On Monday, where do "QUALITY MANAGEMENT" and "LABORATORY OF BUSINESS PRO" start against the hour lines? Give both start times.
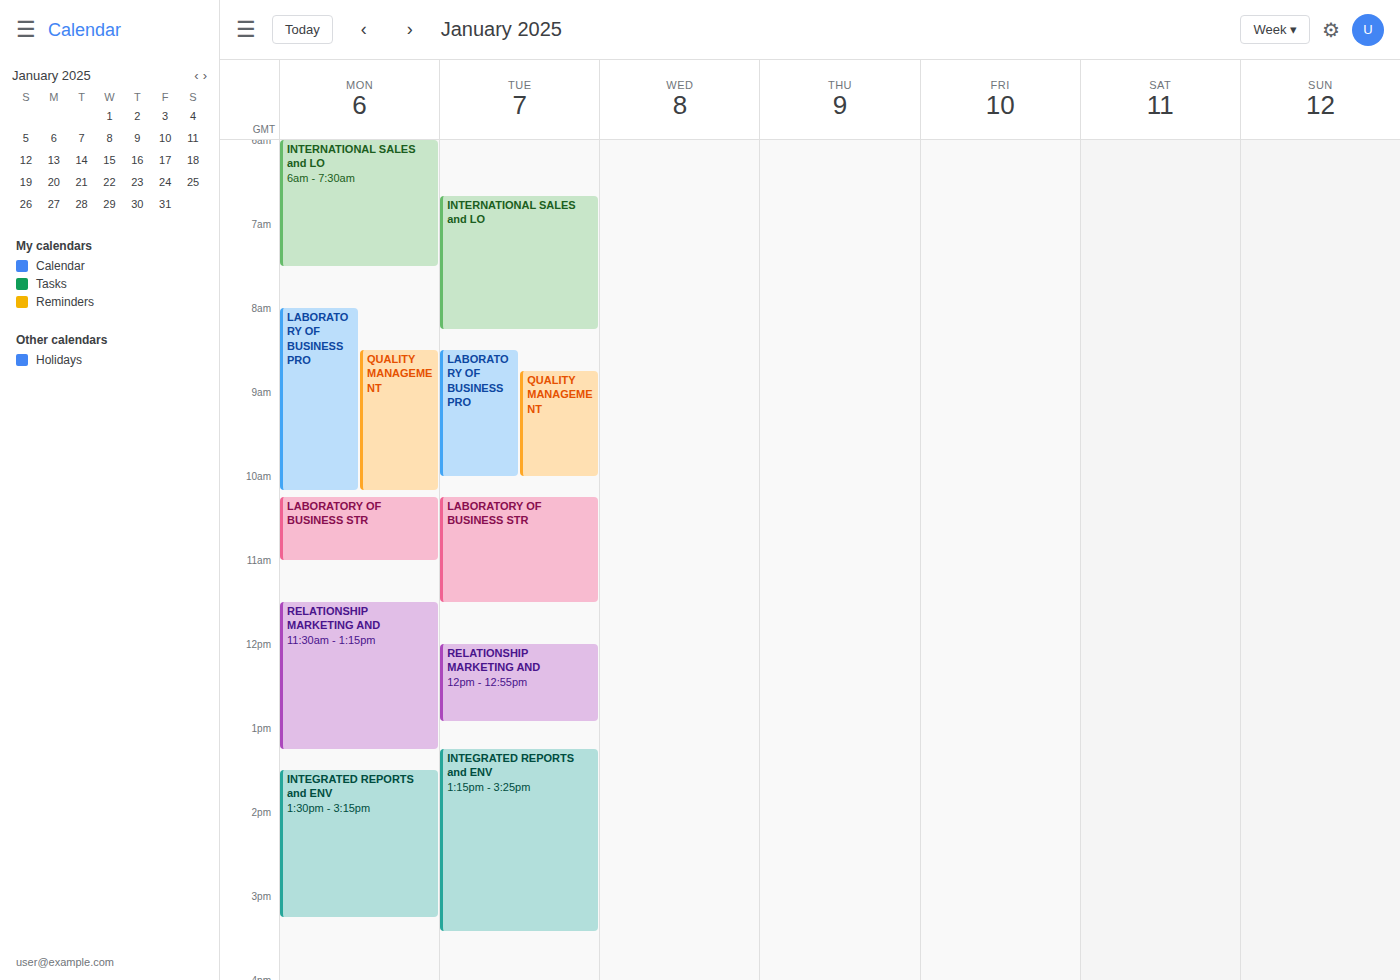
"QUALITY MANAGEMENT": 08:30, halfway between the 08:00 and 09:00 lines. "LABORATORY OF BUSINESS PRO": 08:00, exactly on the 08:00 line.